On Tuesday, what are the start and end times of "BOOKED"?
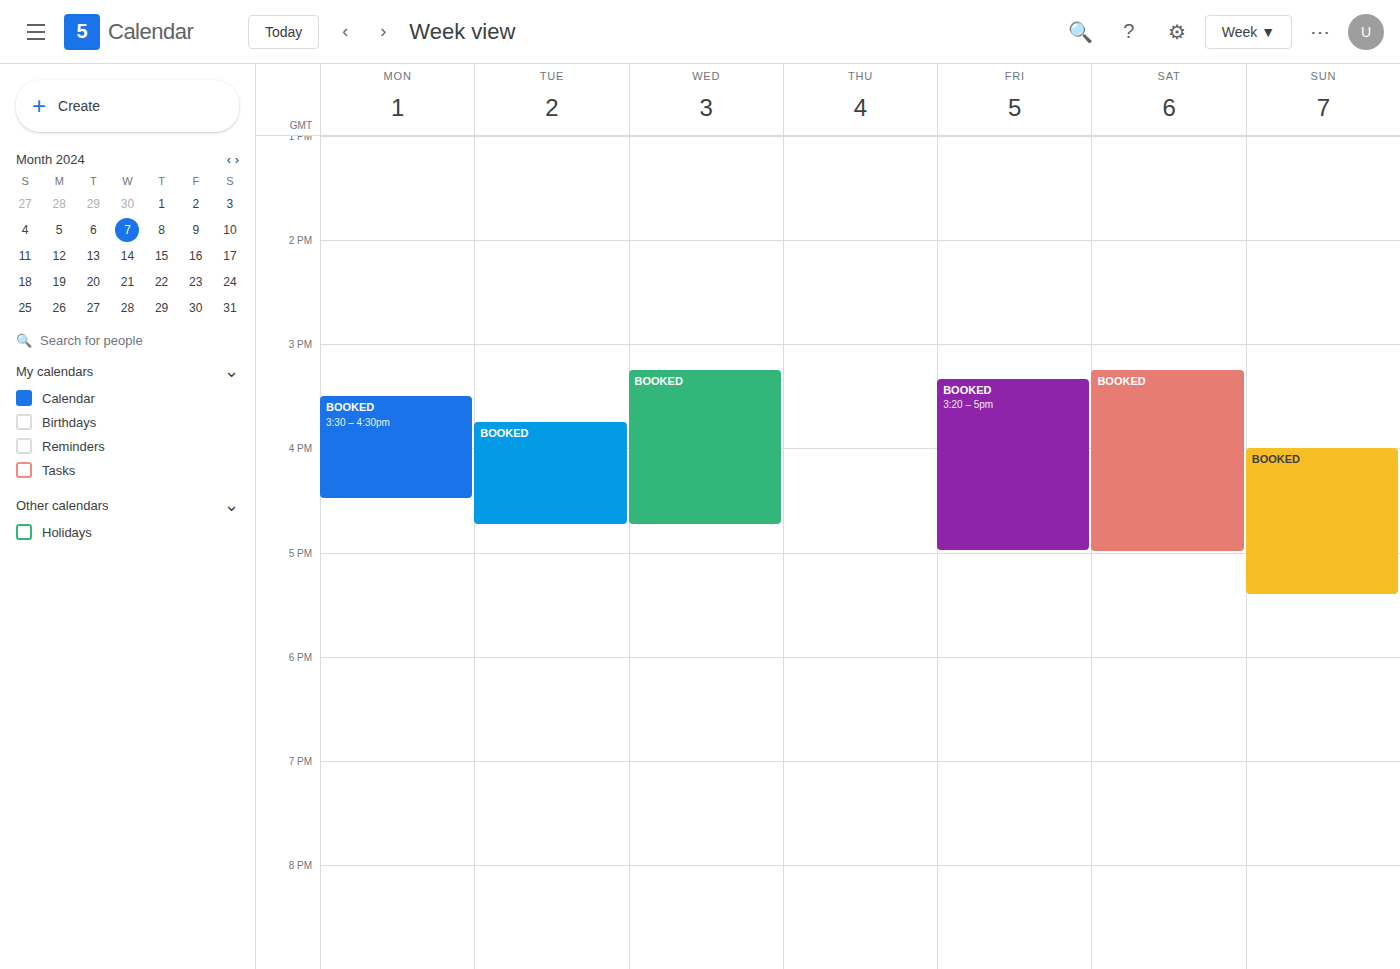
3:45 PM to 4:45 PM